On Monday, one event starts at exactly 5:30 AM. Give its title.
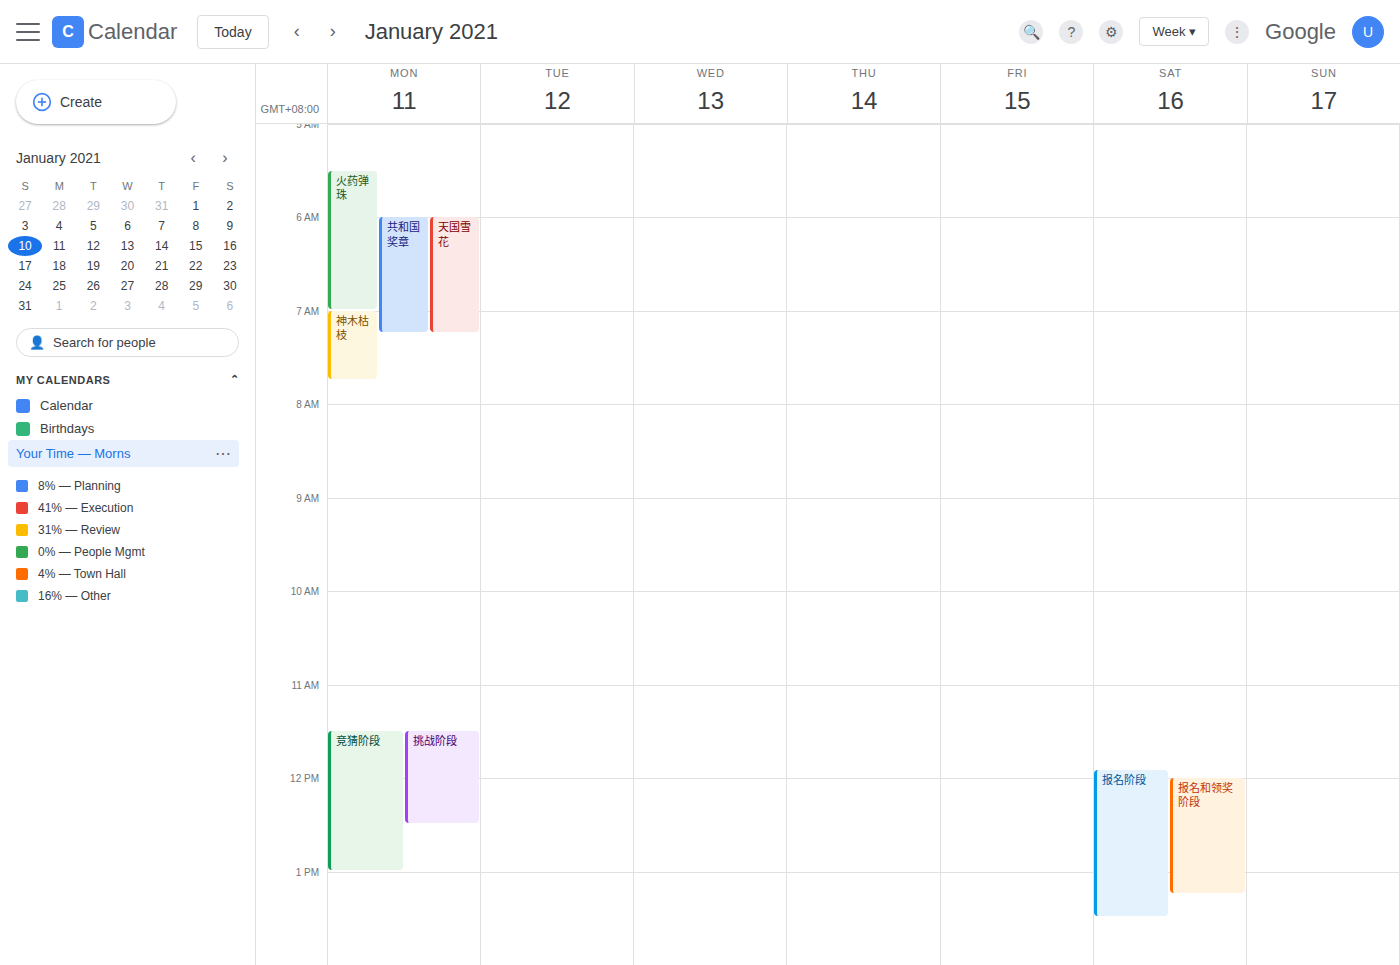
"火药弹珠"